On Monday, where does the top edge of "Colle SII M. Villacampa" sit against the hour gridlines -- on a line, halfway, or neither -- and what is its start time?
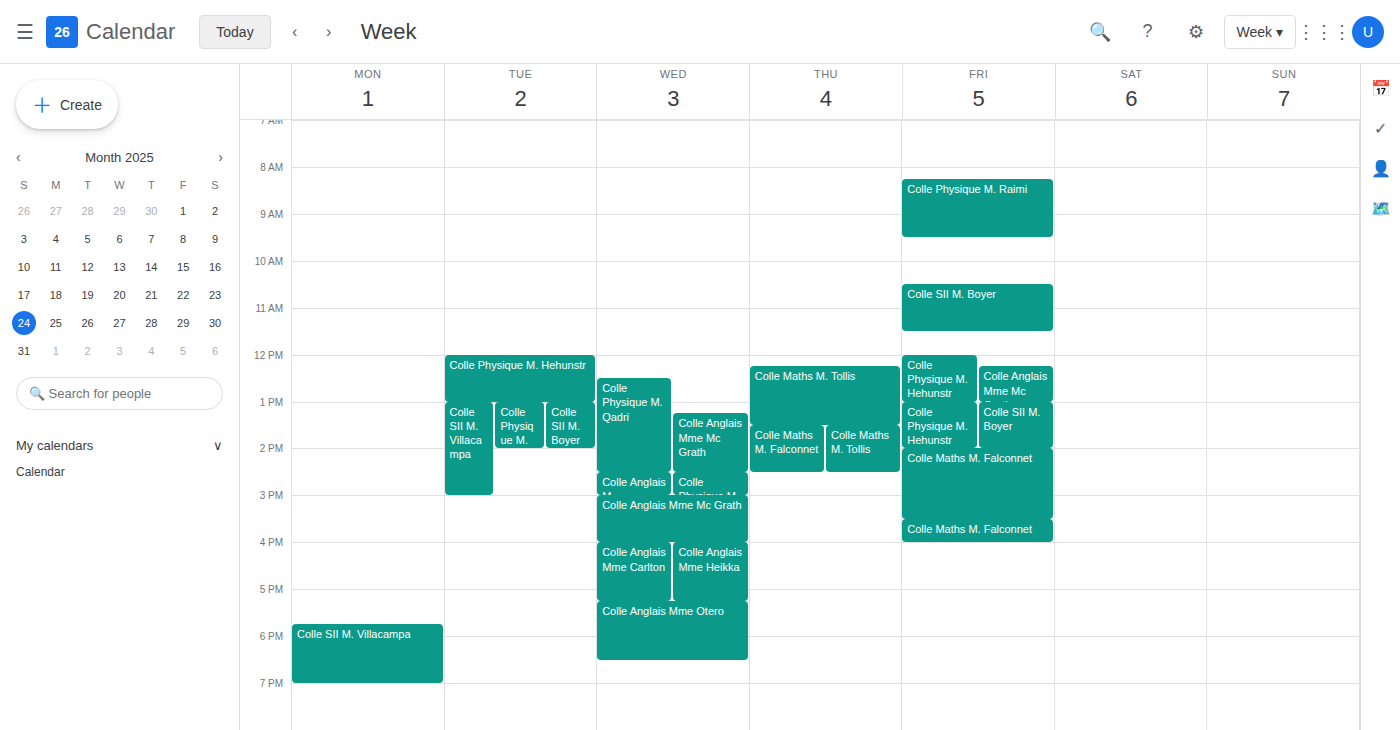
5:45 PM -- neither: three quarters of the way from the 5 PM line to the 6 PM line.